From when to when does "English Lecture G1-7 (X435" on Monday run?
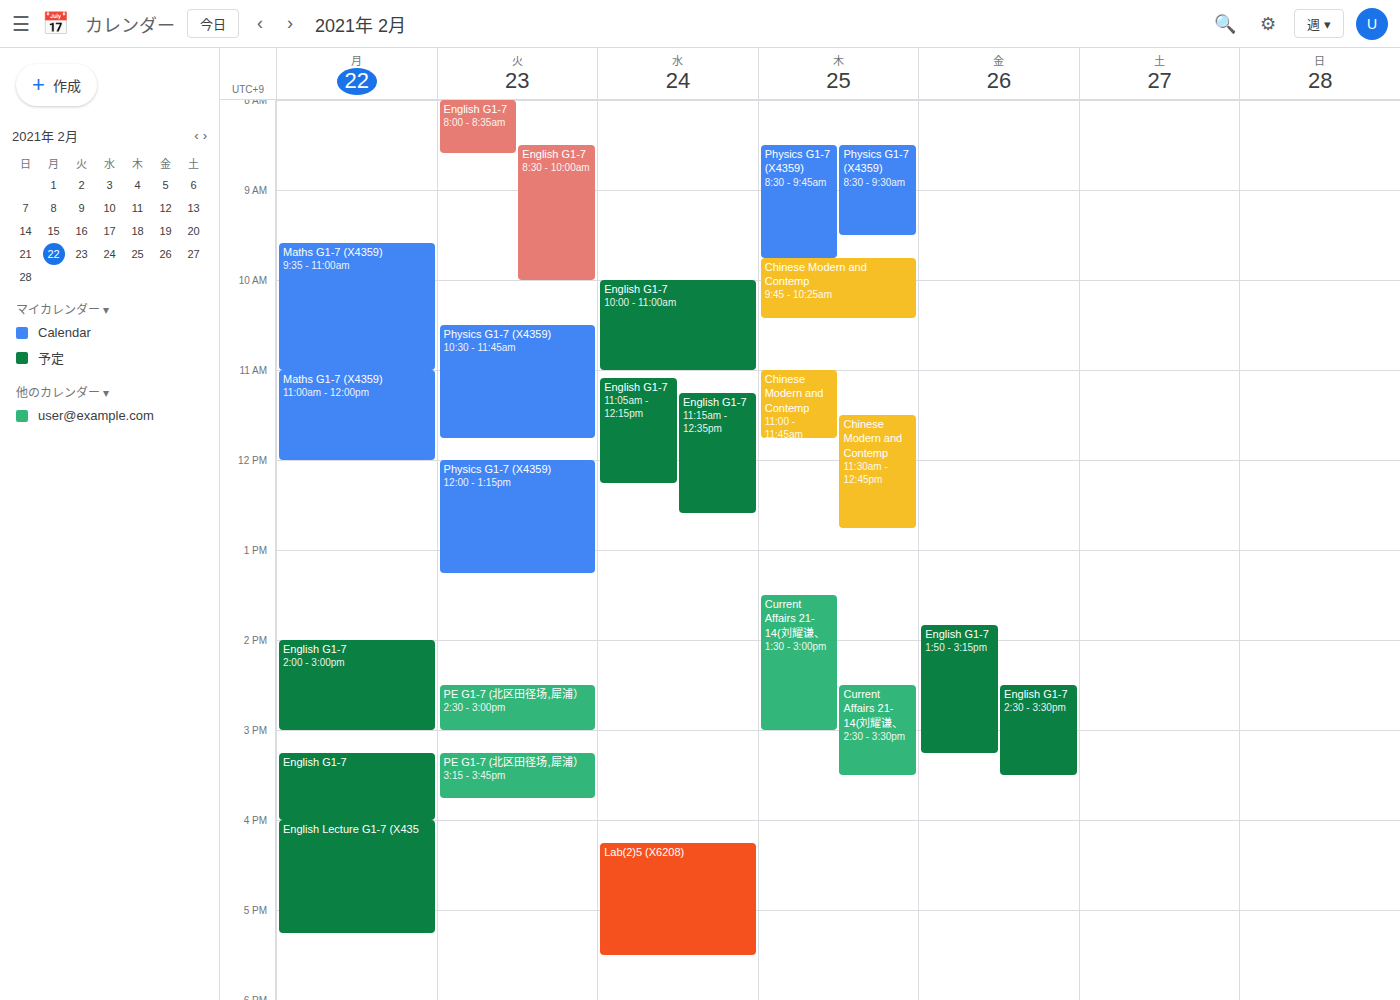
4:00 PM to 5:15 PM